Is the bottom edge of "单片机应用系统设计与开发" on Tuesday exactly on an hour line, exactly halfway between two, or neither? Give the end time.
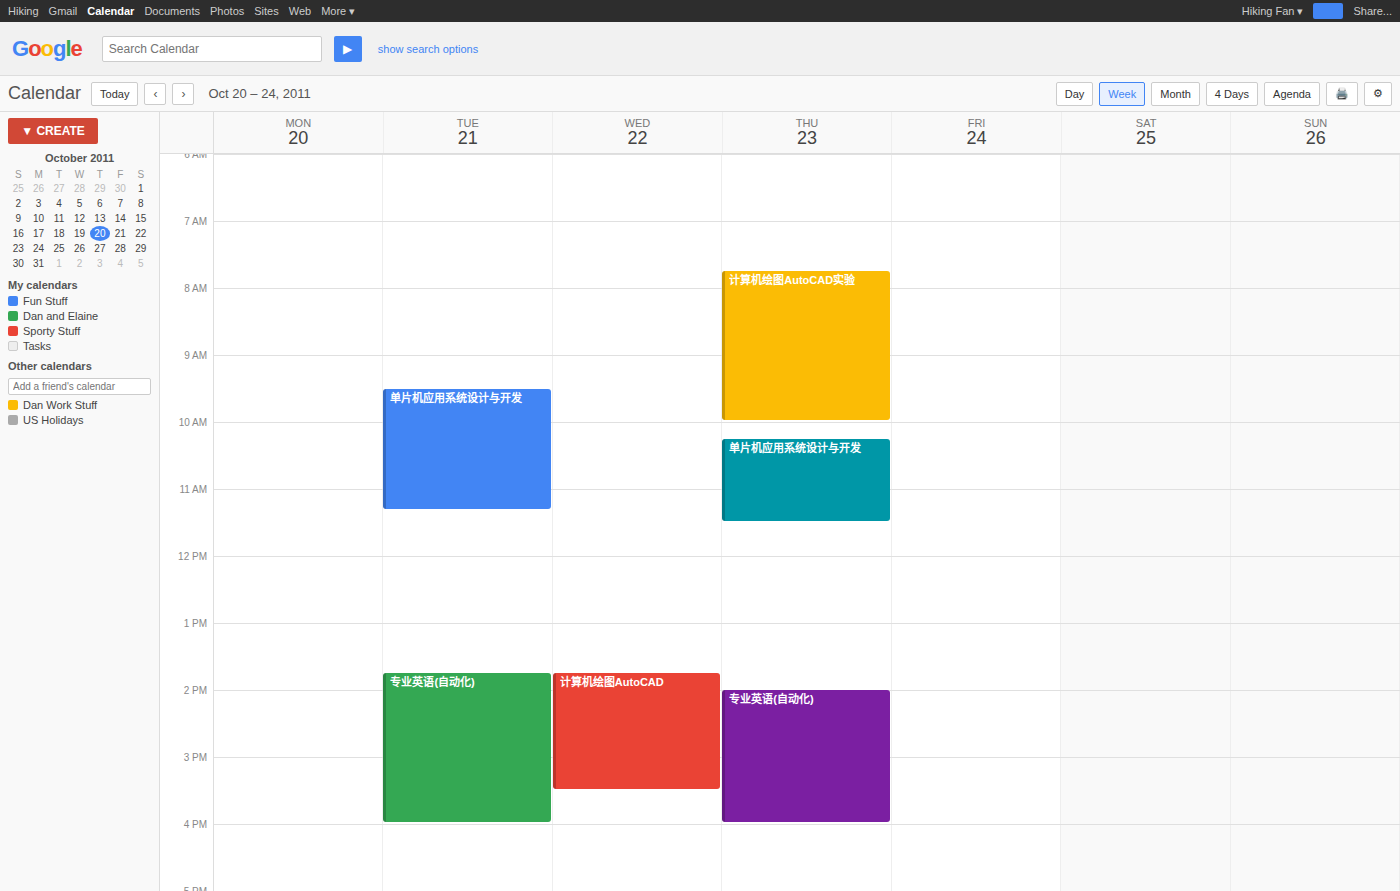
11:20 AM -- neither: 20 minutes below the 11 AM line and 40 minutes above the 12 PM line.